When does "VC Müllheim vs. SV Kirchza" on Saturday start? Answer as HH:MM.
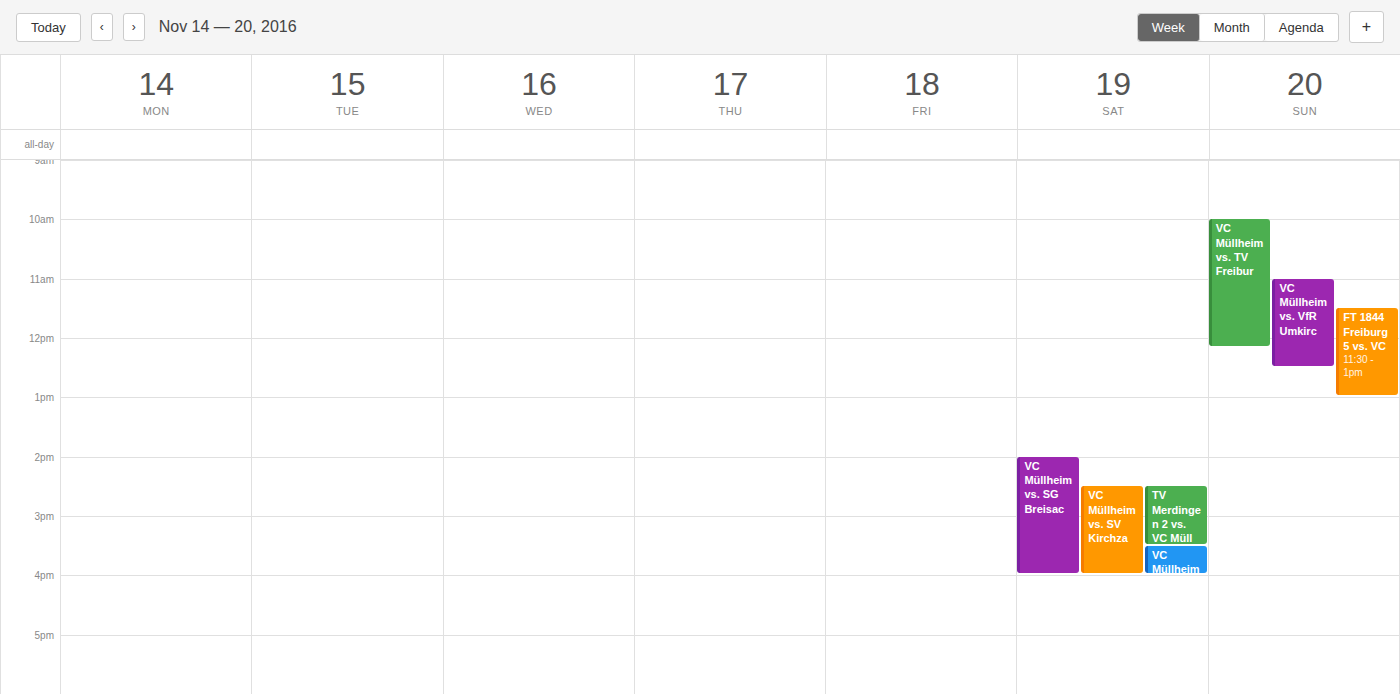
14:30